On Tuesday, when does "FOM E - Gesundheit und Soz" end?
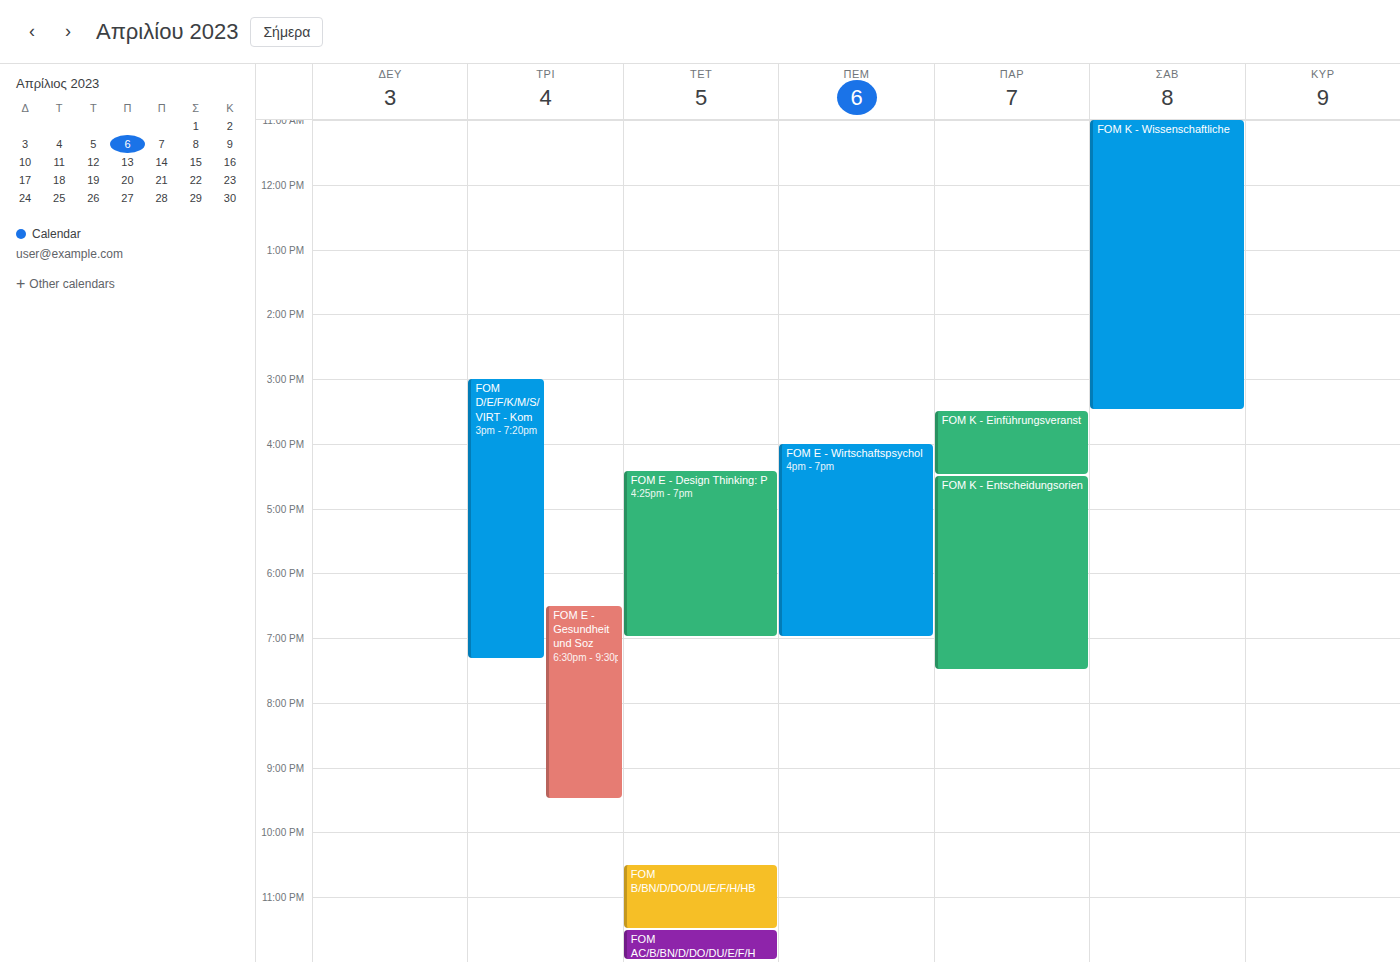
9:30 PM